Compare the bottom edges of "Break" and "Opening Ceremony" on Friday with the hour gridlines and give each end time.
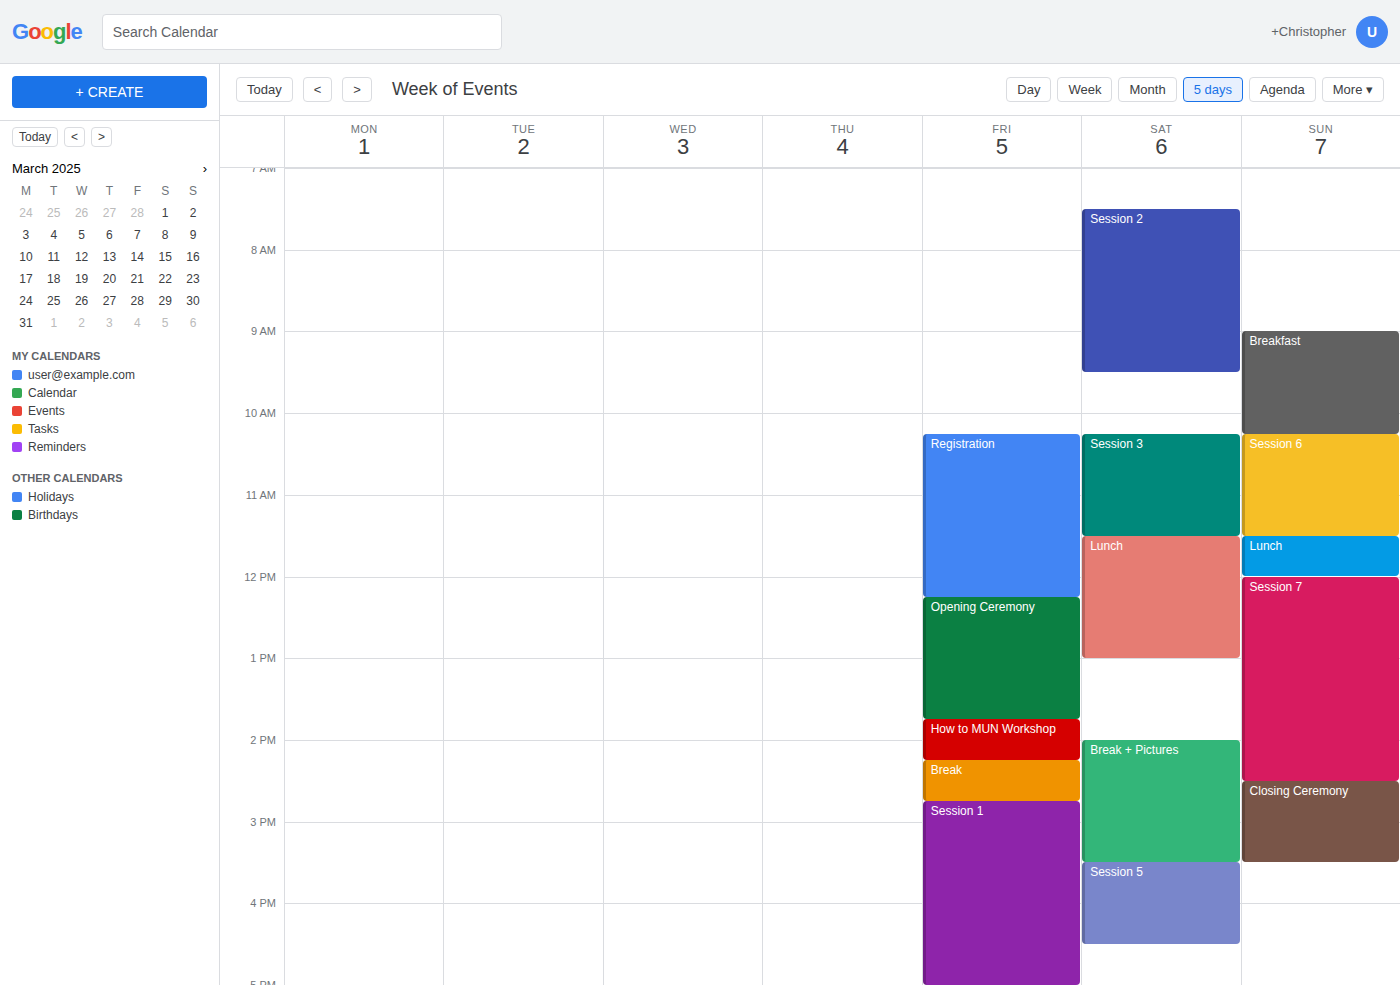
"Break": 2:45 PM, neither: three quarters of the way from the 2 PM line to the 3 PM line. "Opening Ceremony": 1:45 PM, neither: three quarters of the way from the 1 PM line to the 2 PM line.